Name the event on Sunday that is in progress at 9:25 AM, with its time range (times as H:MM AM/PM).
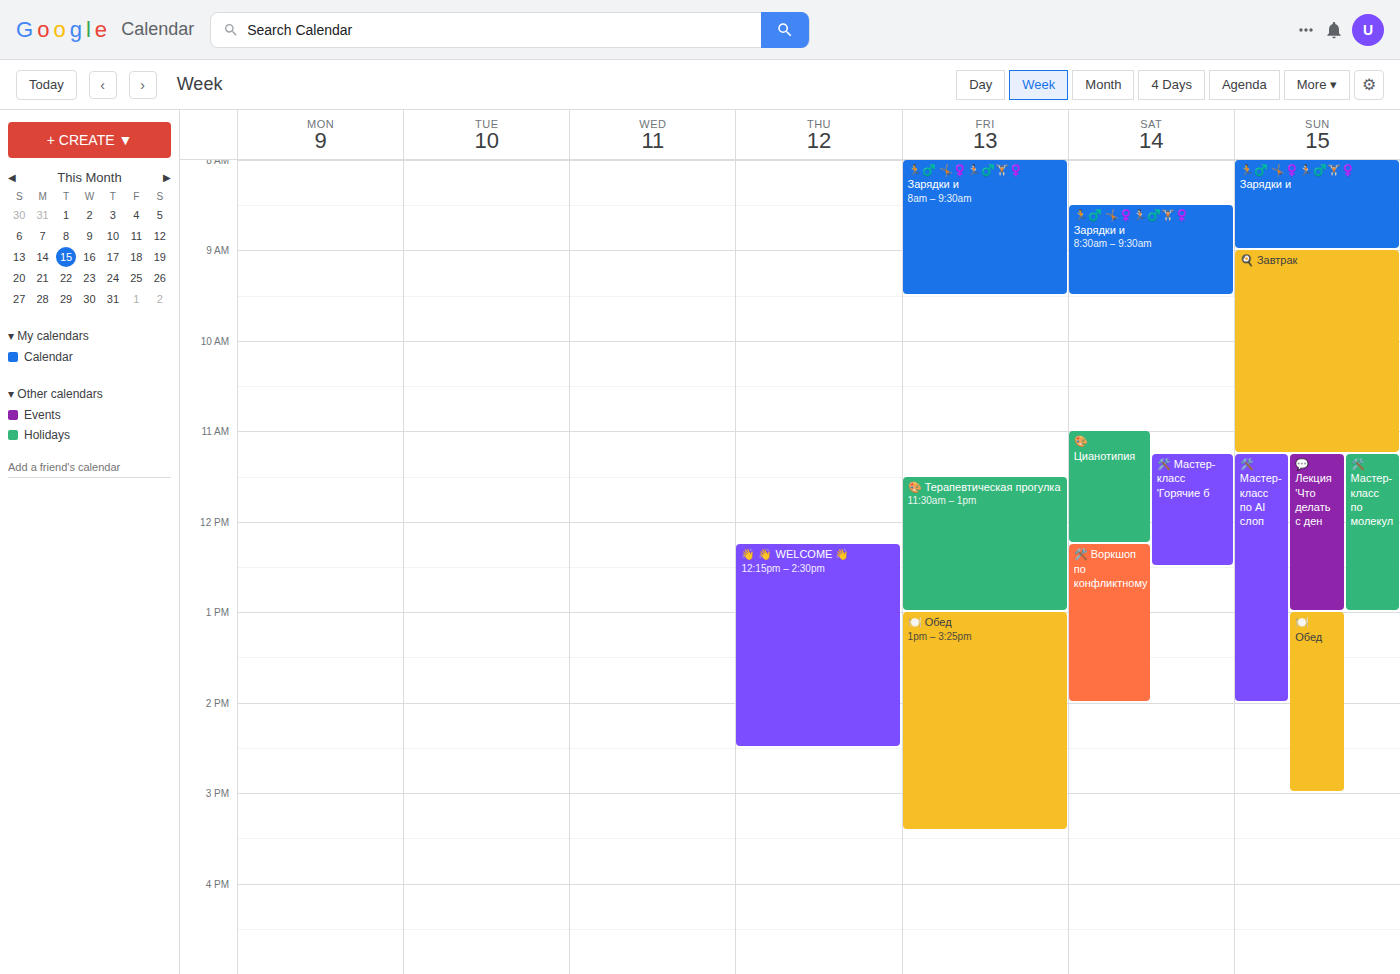
"🍳 Завтрак", 9:00 AM to 11:15 AM